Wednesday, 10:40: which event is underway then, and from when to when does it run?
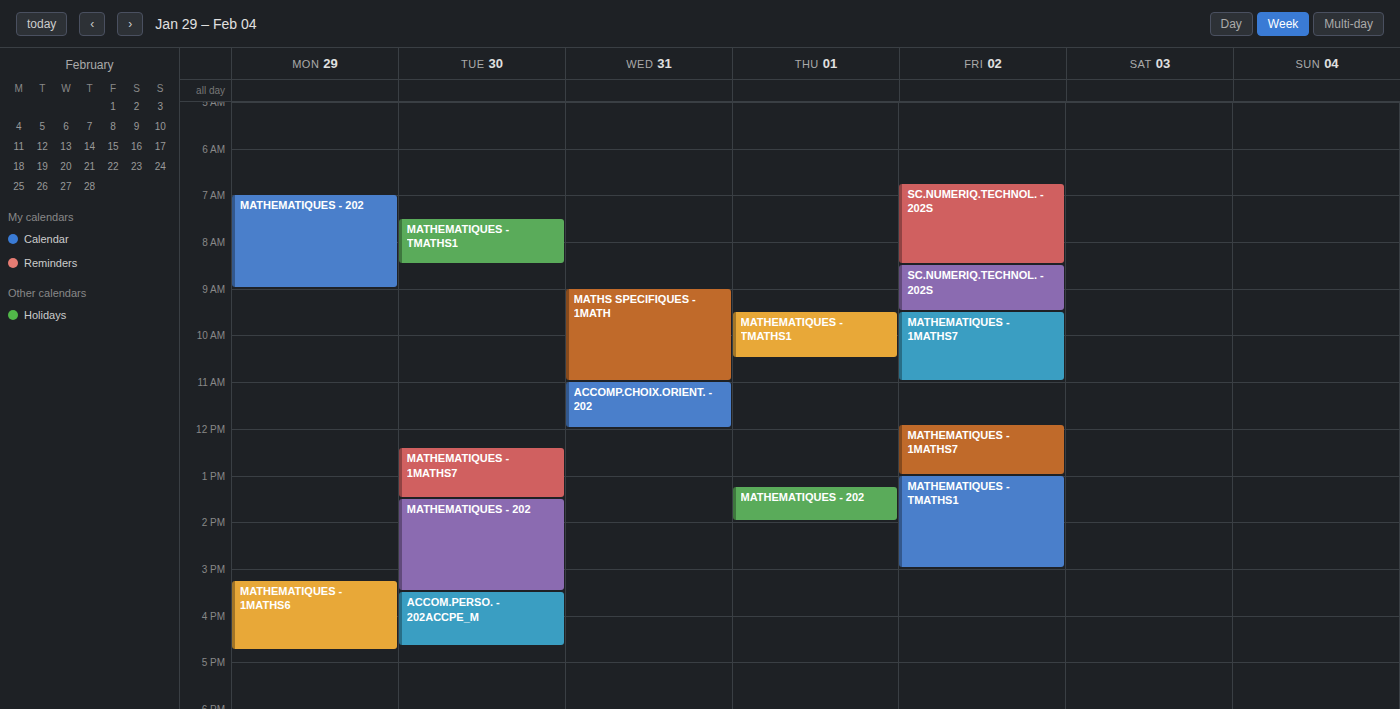
"MATHS SPECIFIQUES - 1MATH", 09:00 to 11:00